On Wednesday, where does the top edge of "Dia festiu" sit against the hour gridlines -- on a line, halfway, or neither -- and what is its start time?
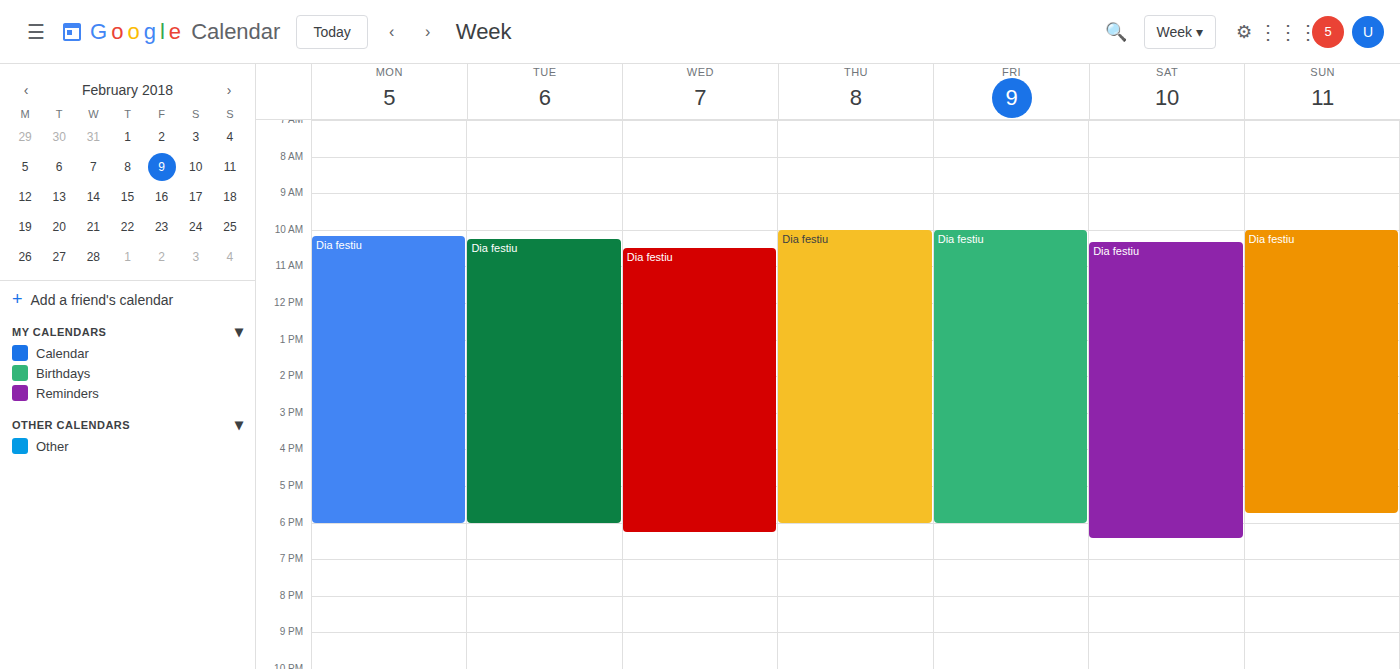
10:30 AM -- halfway between the 10 AM and 11 AM lines.